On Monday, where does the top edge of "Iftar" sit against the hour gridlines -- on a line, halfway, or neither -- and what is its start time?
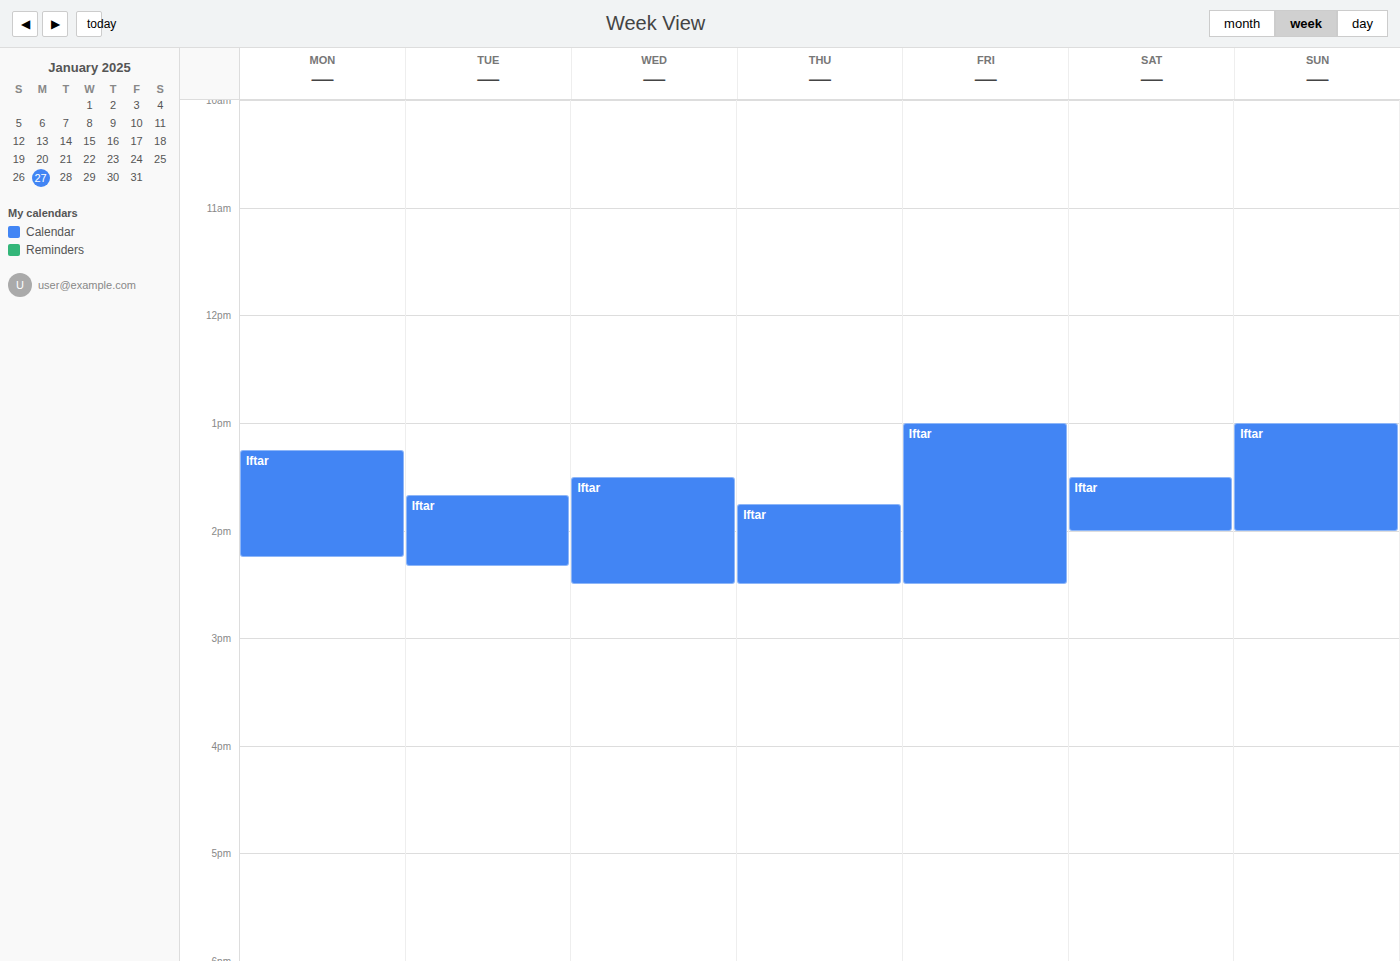
1:15 PM -- neither: a quarter of the way from the 1 PM line to the 2 PM line.